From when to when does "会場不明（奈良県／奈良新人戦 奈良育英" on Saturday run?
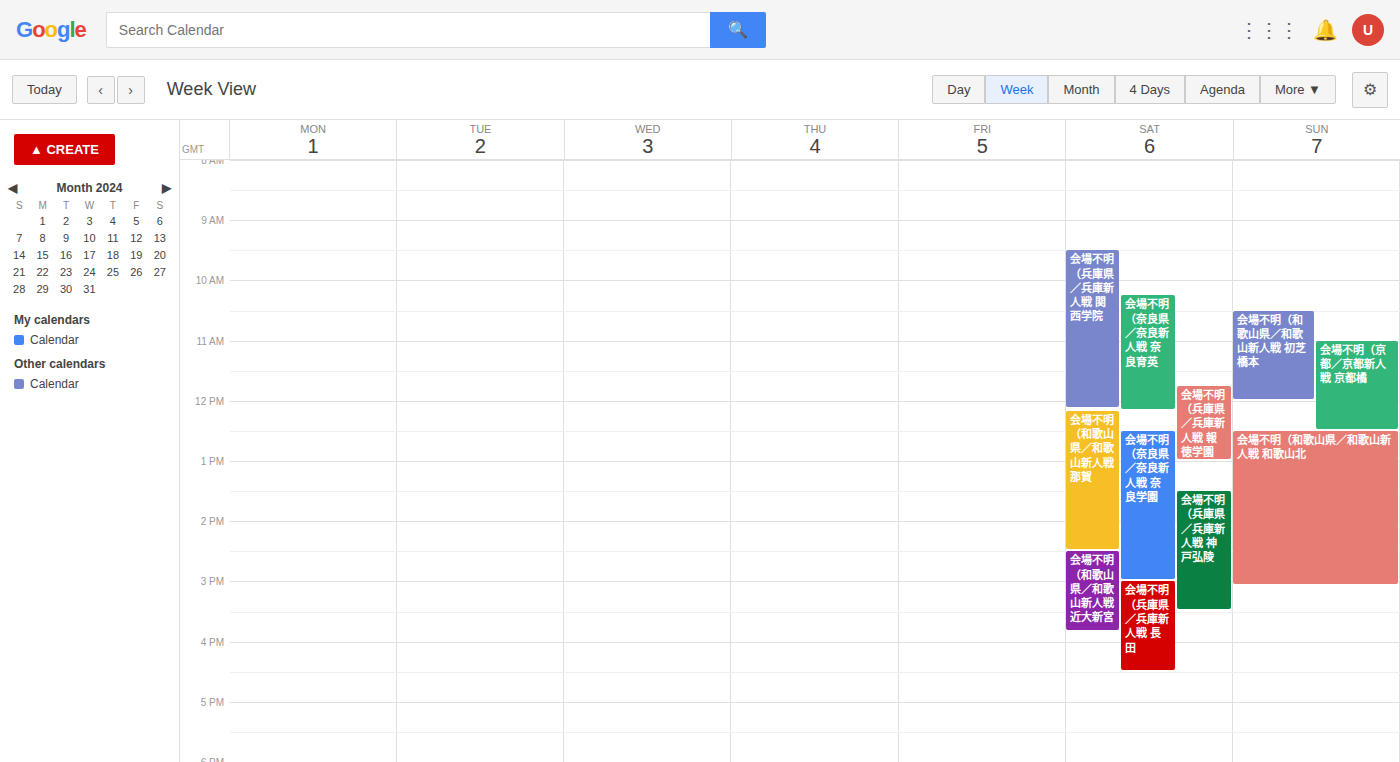
10:15 AM to 12:10 PM